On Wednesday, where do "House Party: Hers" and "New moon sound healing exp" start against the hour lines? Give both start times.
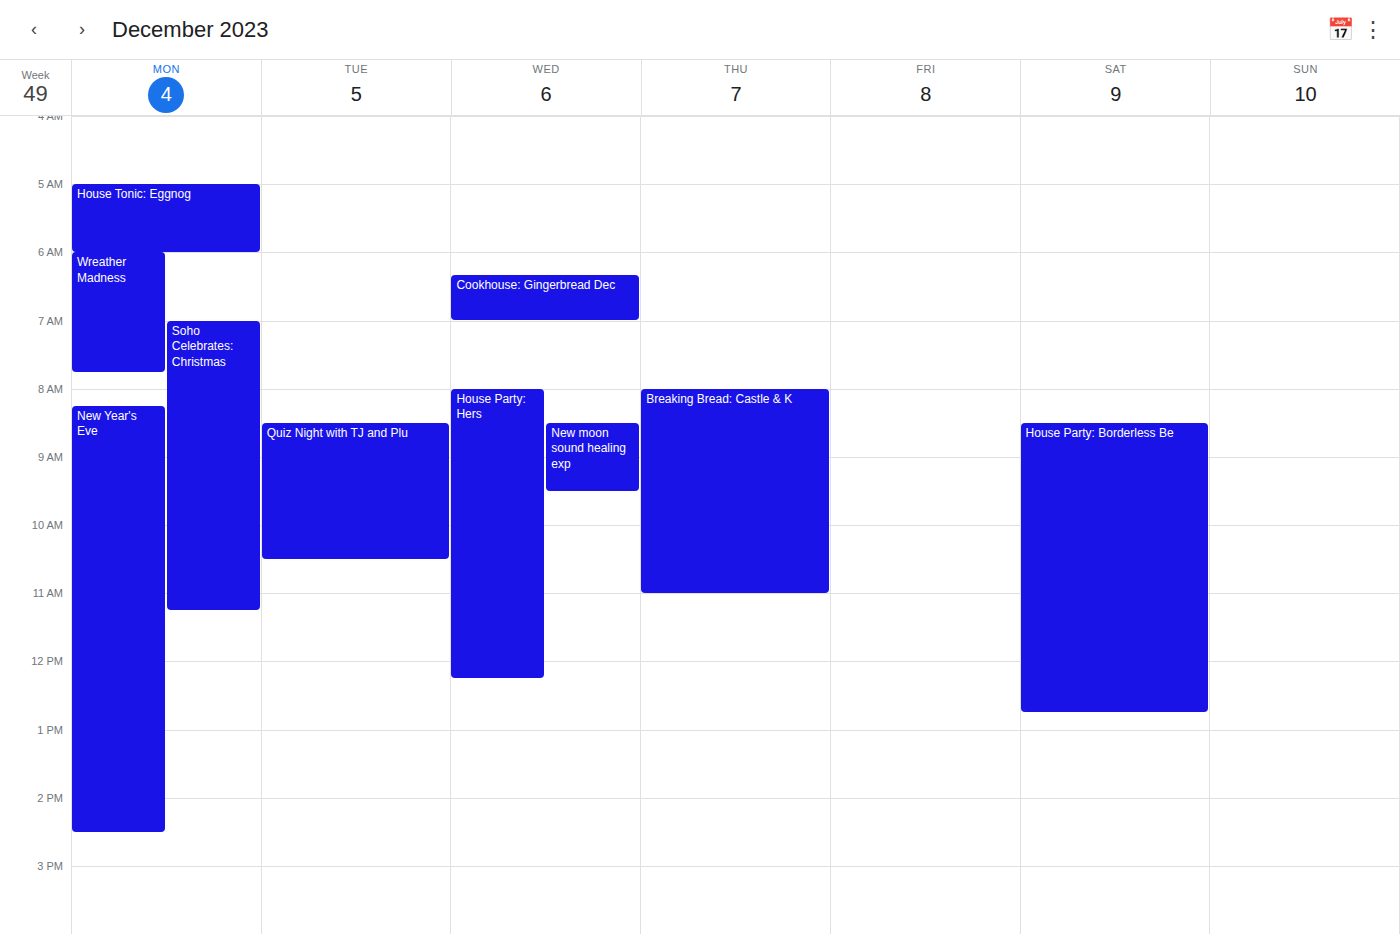
"House Party: Hers": 08:00, exactly on the 08:00 line. "New moon sound healing exp": 08:30, halfway between the 08:00 and 09:00 lines.